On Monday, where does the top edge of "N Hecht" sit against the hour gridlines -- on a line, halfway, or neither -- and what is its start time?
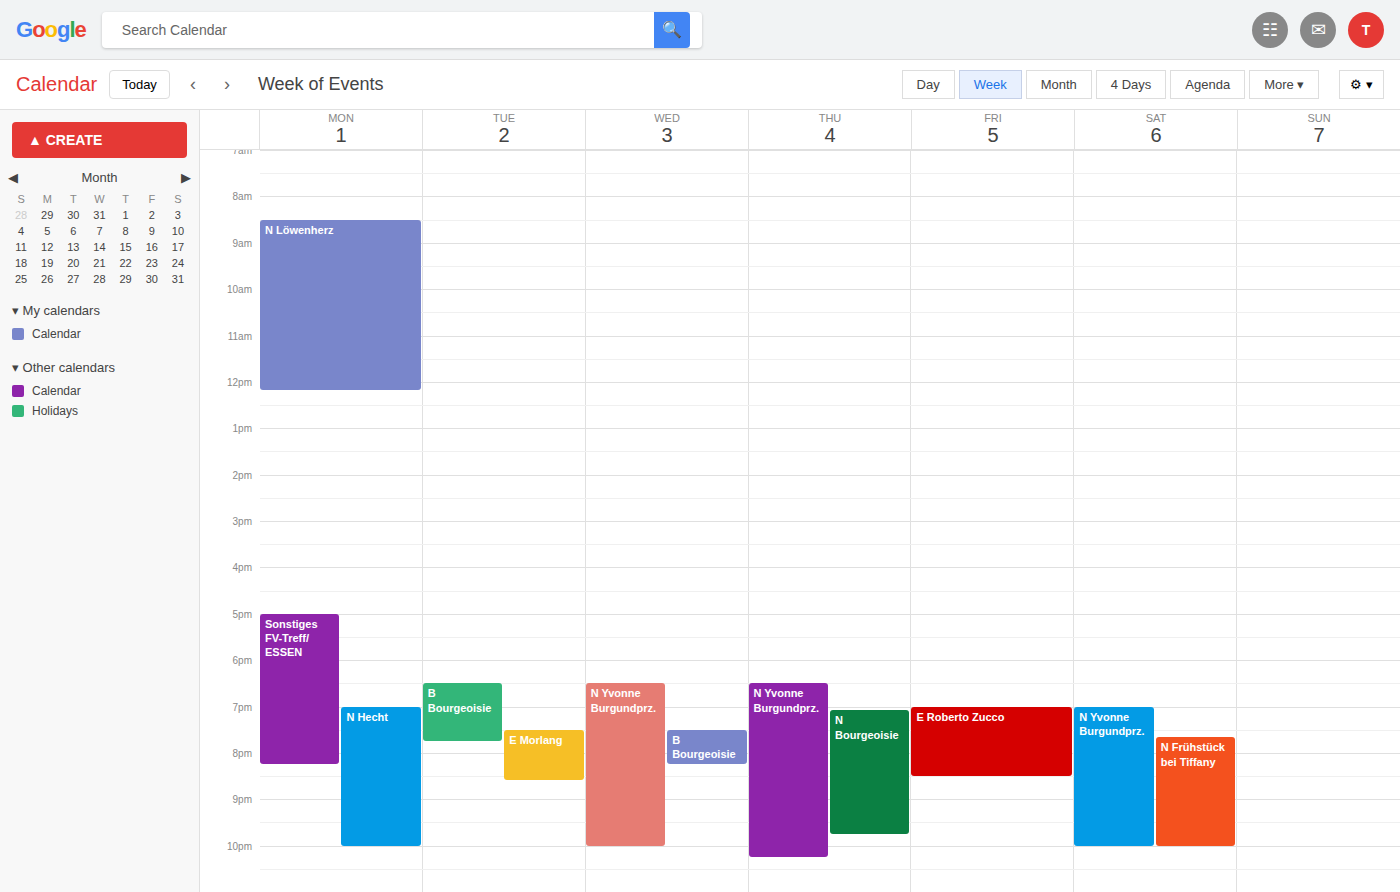
19:00 -- exactly on the 19:00 line.